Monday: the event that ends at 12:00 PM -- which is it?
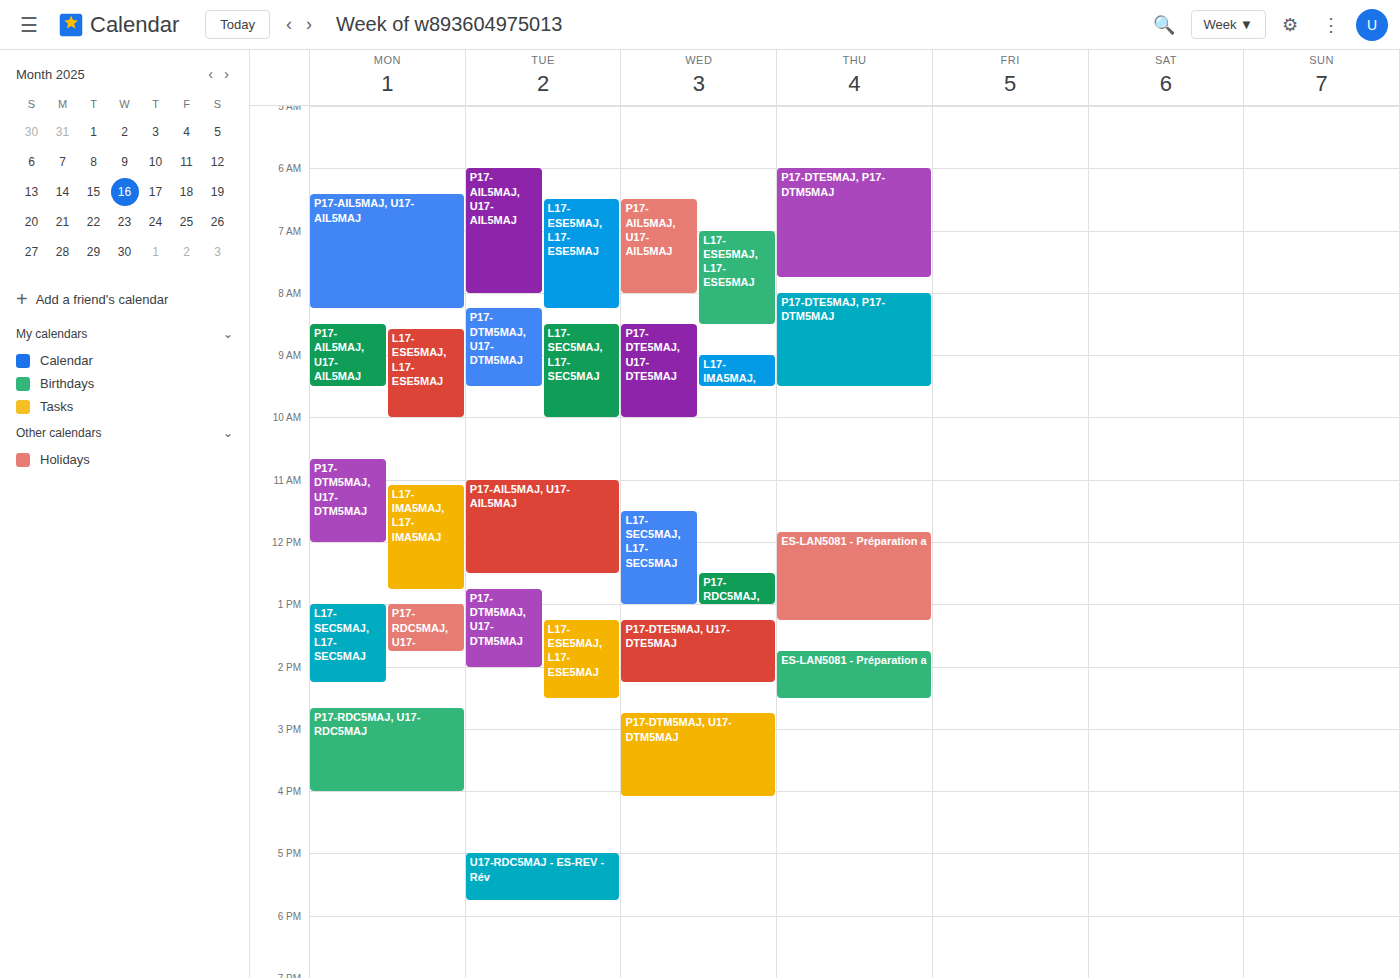
"P17-DTM5MAJ, U17-DTM5MAJ"